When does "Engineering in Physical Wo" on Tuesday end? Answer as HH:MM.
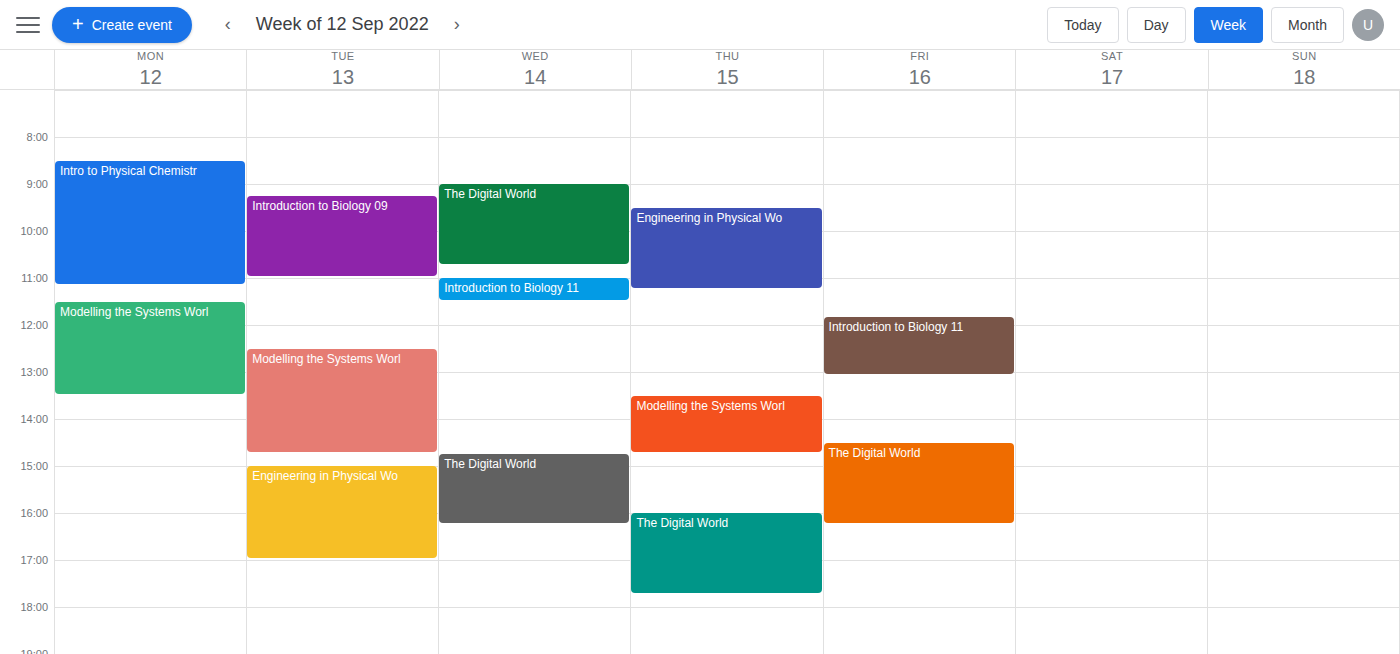
17:00